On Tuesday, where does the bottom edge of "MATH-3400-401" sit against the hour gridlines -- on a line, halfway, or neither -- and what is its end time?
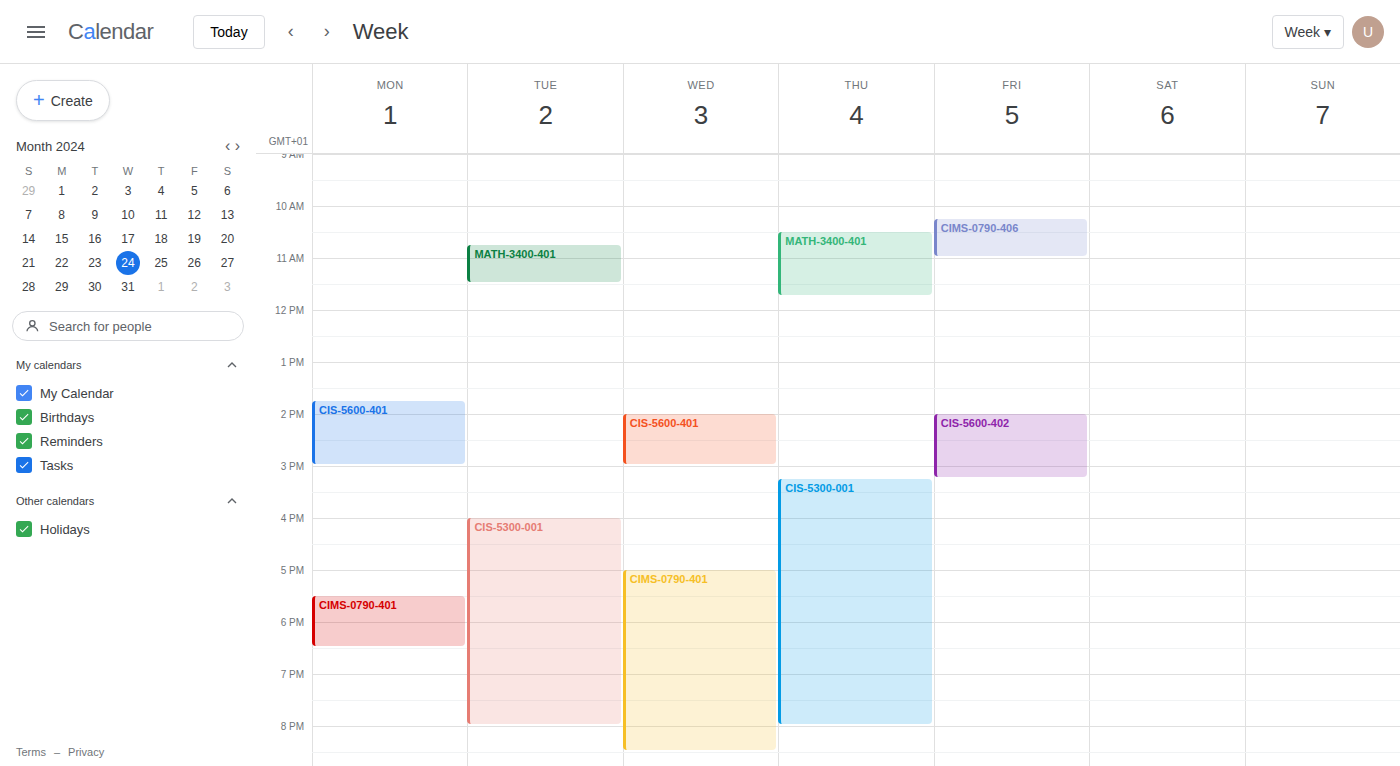
11:30 -- halfway between the 11:00 and 12:00 lines.